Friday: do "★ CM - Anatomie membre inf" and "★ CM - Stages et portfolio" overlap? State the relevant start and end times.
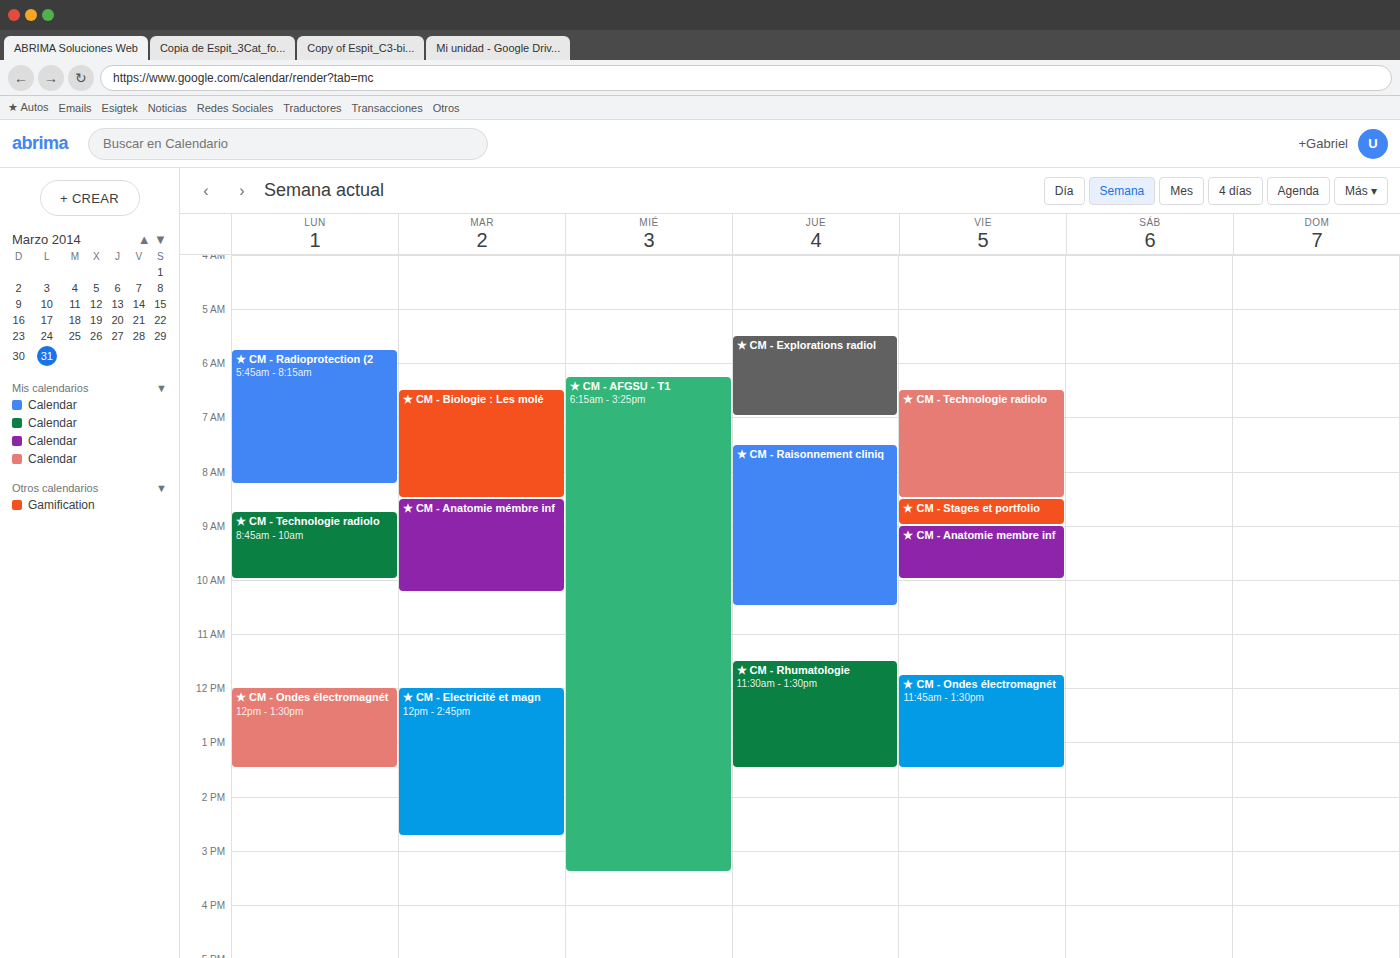
"★ CM - Stages et portfolio" ends at 9:00 AM, exactly when "★ CM - Anatomie membre inf" starts -- they touch but do not overlap.